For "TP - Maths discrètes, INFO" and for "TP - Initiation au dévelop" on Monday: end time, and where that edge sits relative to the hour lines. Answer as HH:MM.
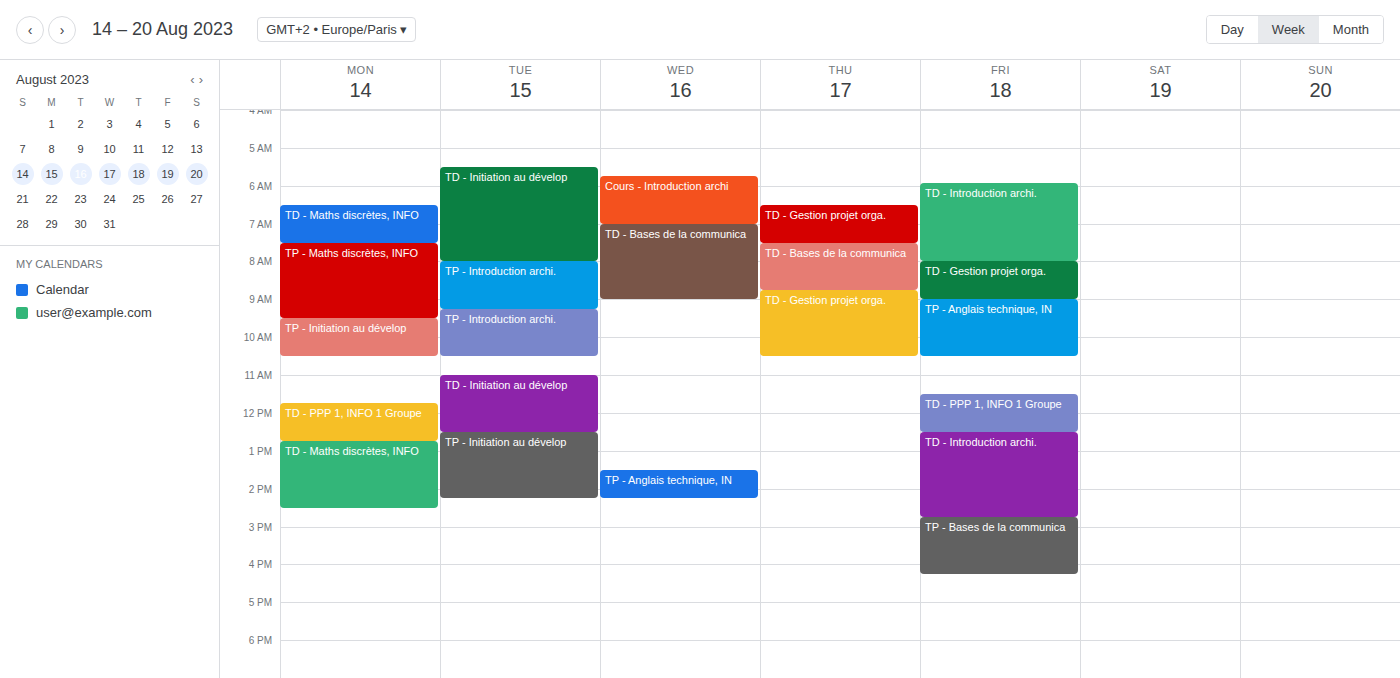
"TP - Maths discrètes, INFO": 09:30, halfway between the 09:00 and 10:00 lines. "TP - Initiation au dévelop": 10:30, halfway between the 10:00 and 11:00 lines.